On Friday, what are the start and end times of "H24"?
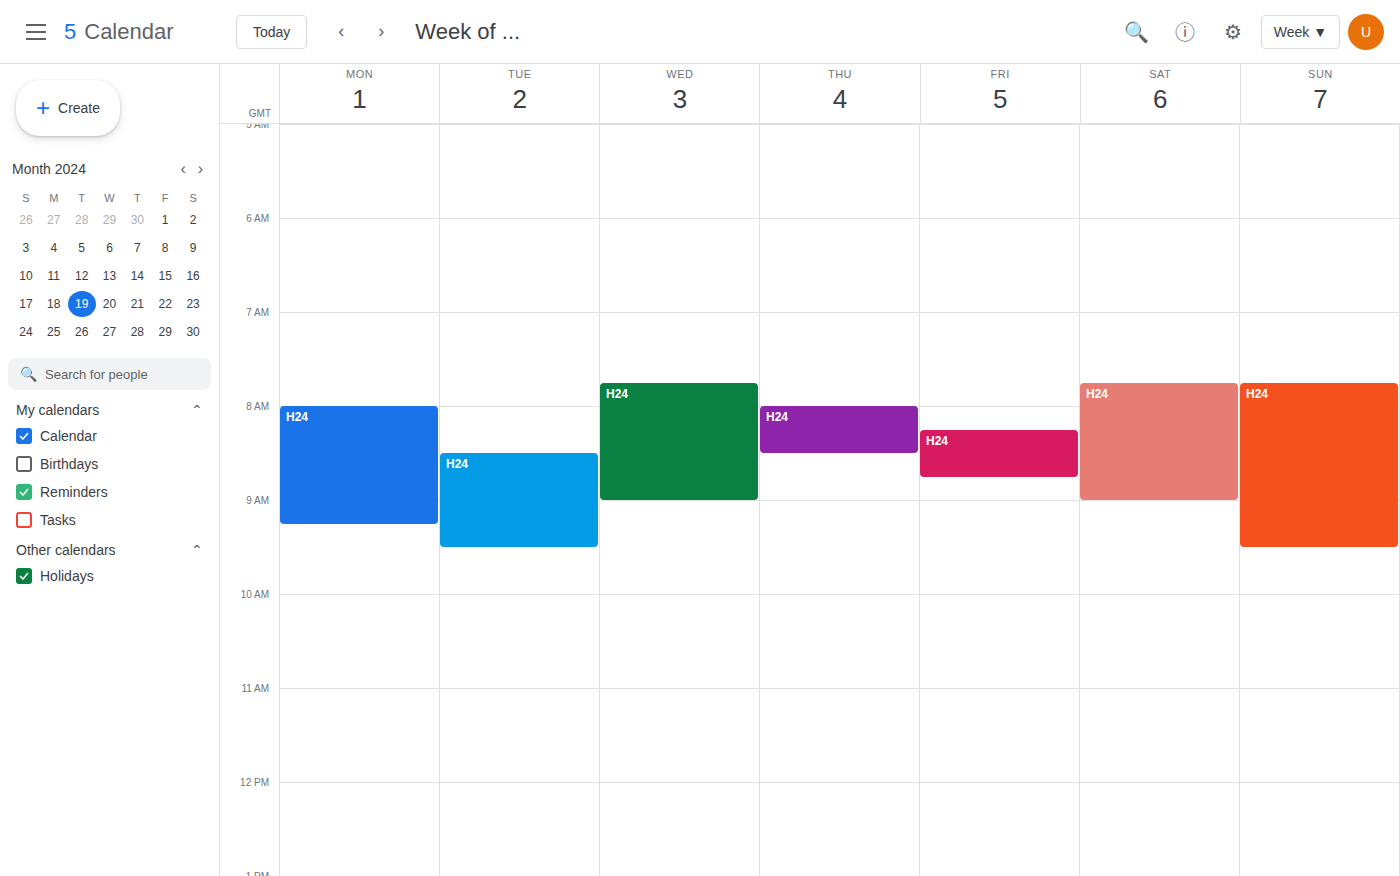
08:15 to 08:45